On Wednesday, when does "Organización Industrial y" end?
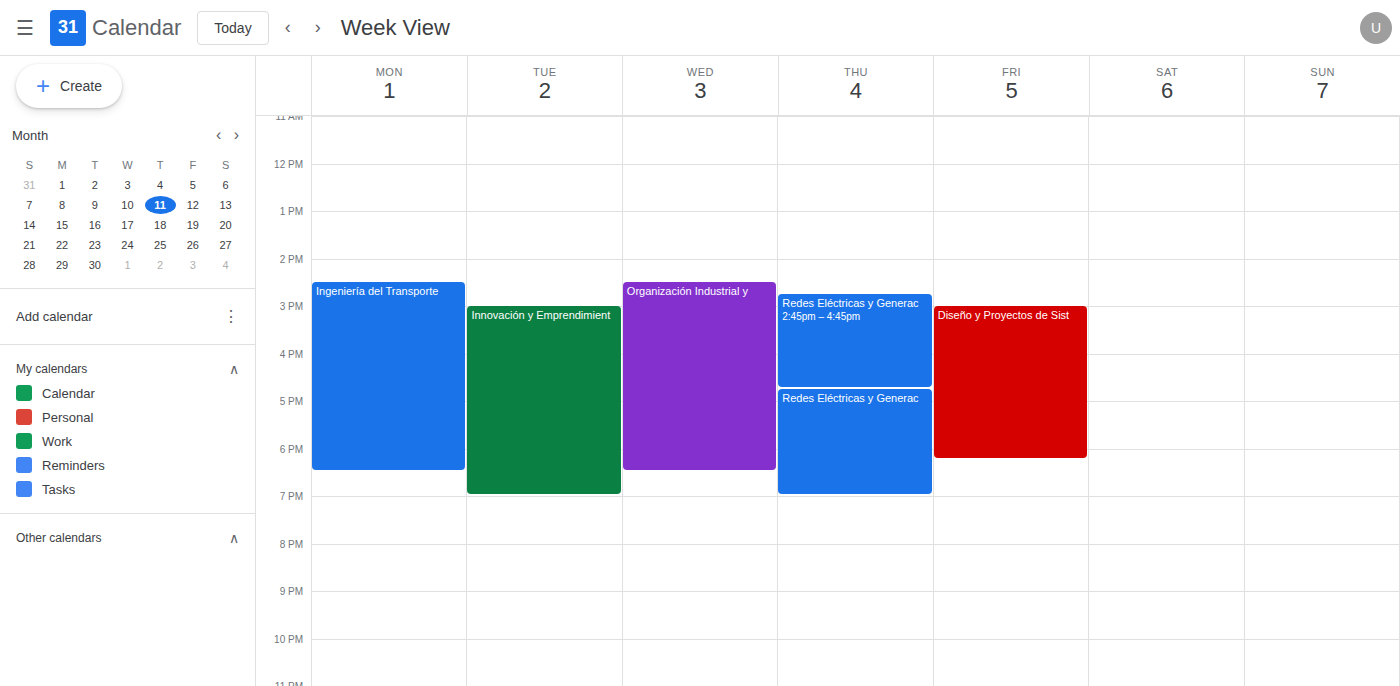
6:30 PM